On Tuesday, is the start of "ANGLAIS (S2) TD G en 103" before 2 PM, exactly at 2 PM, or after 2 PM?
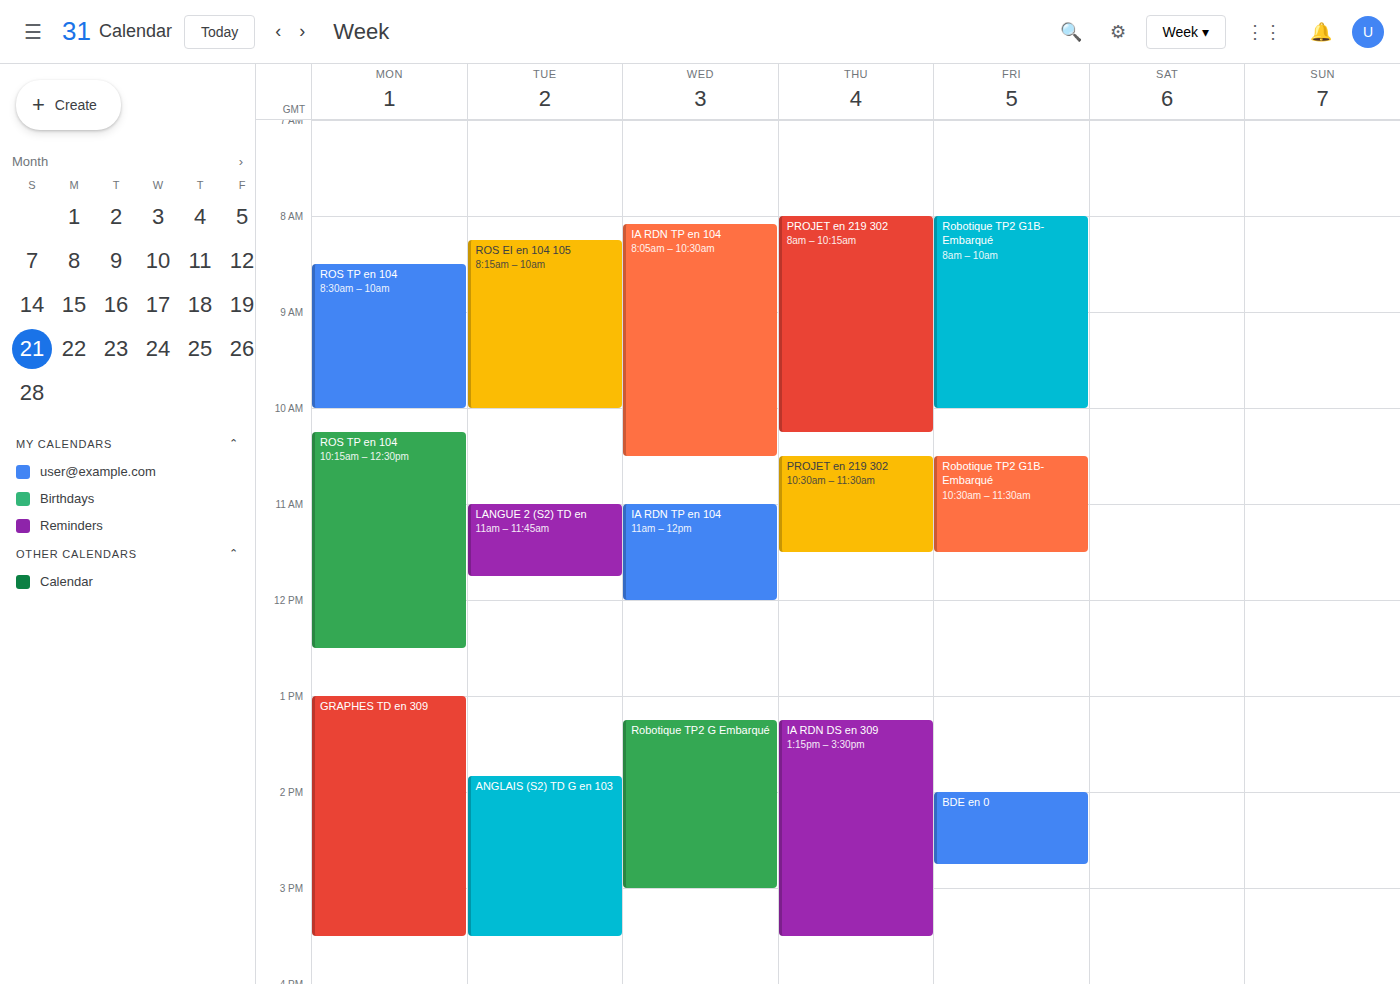
1:50 PM -- before 2 PM, 10 minutes above the 2 PM line.